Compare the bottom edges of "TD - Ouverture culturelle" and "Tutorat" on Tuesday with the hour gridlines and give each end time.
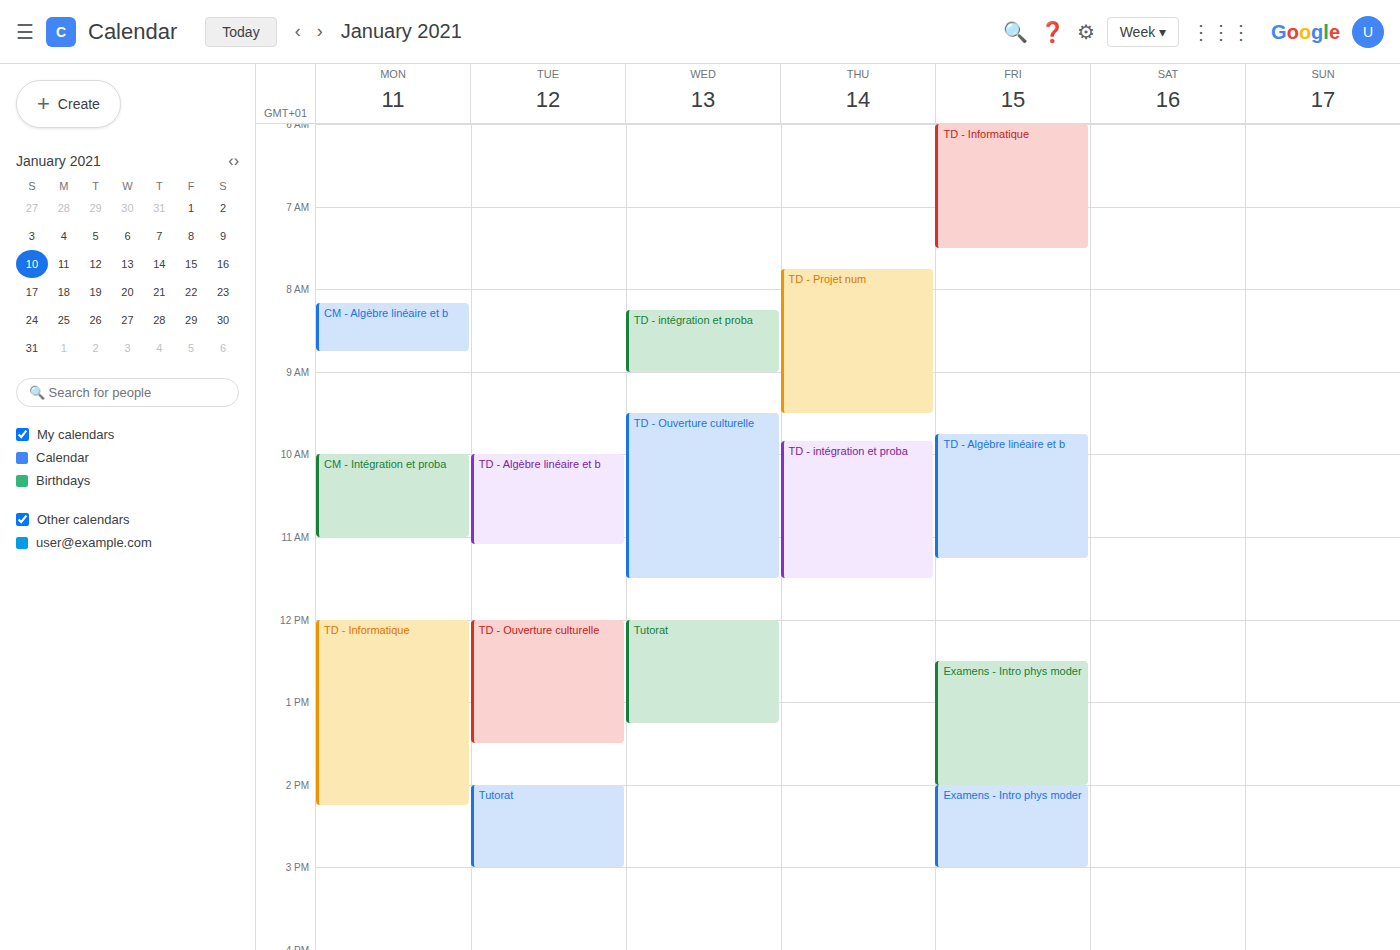
"TD - Ouverture culturelle": 1:30 PM, halfway between the 1 PM and 2 PM lines. "Tutorat": 3:00 PM, exactly on the 3 PM line.